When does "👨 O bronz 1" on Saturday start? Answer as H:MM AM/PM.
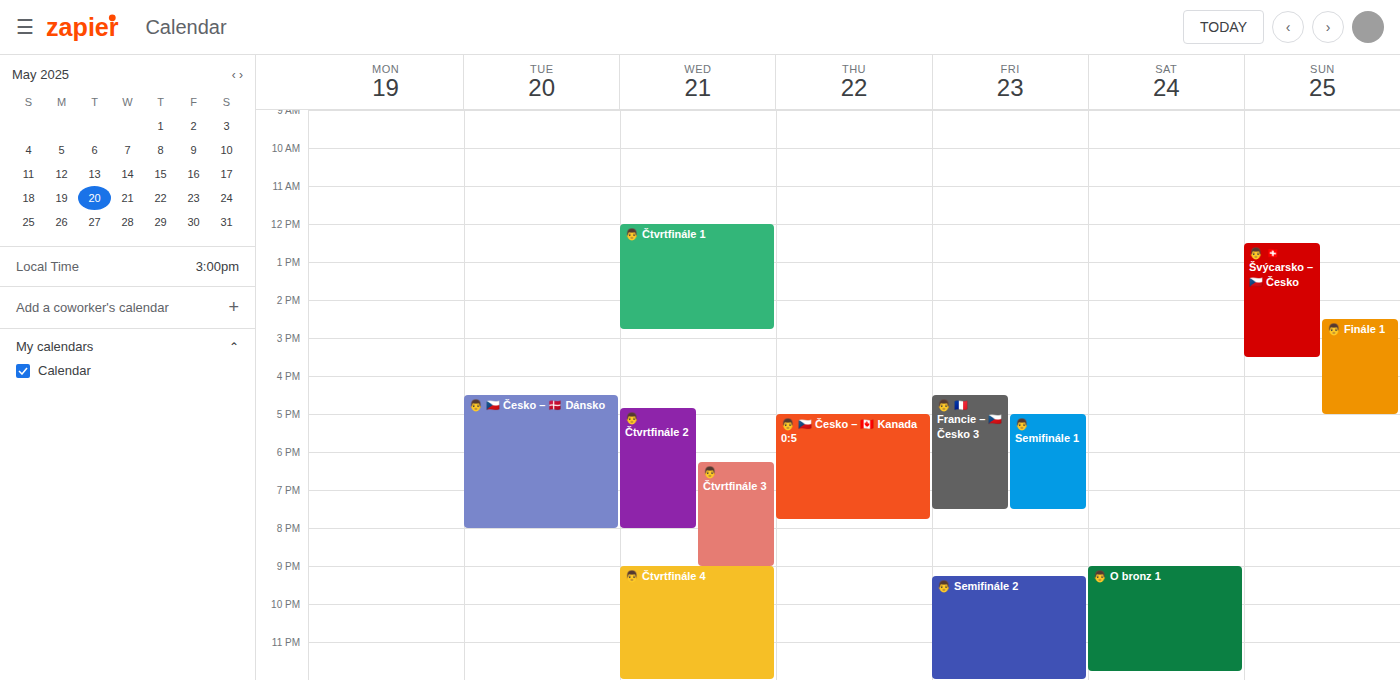
9:00 PM